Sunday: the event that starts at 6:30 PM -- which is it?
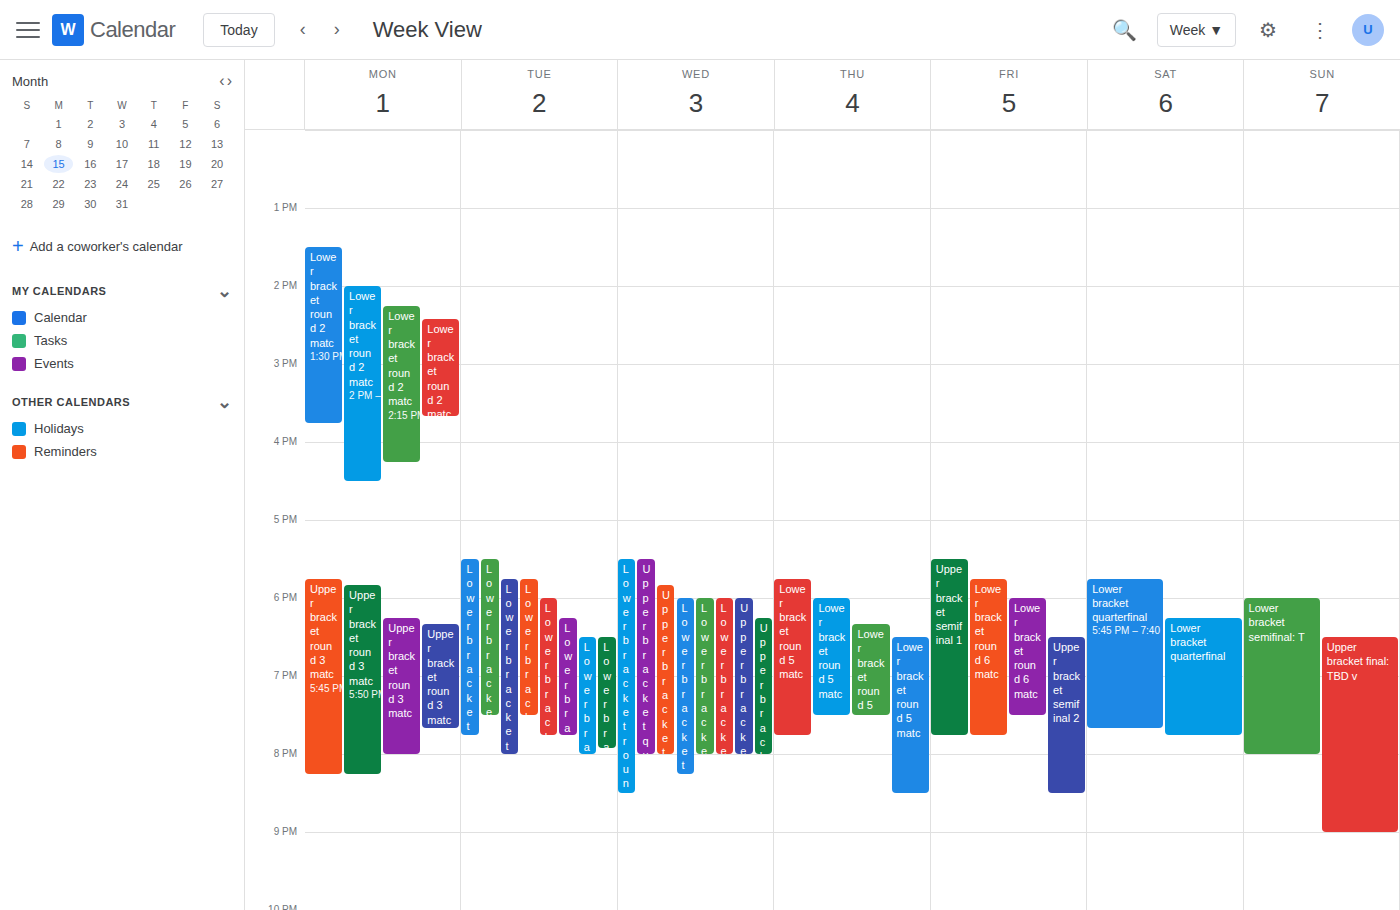
"Upper bracket final: TBD v"